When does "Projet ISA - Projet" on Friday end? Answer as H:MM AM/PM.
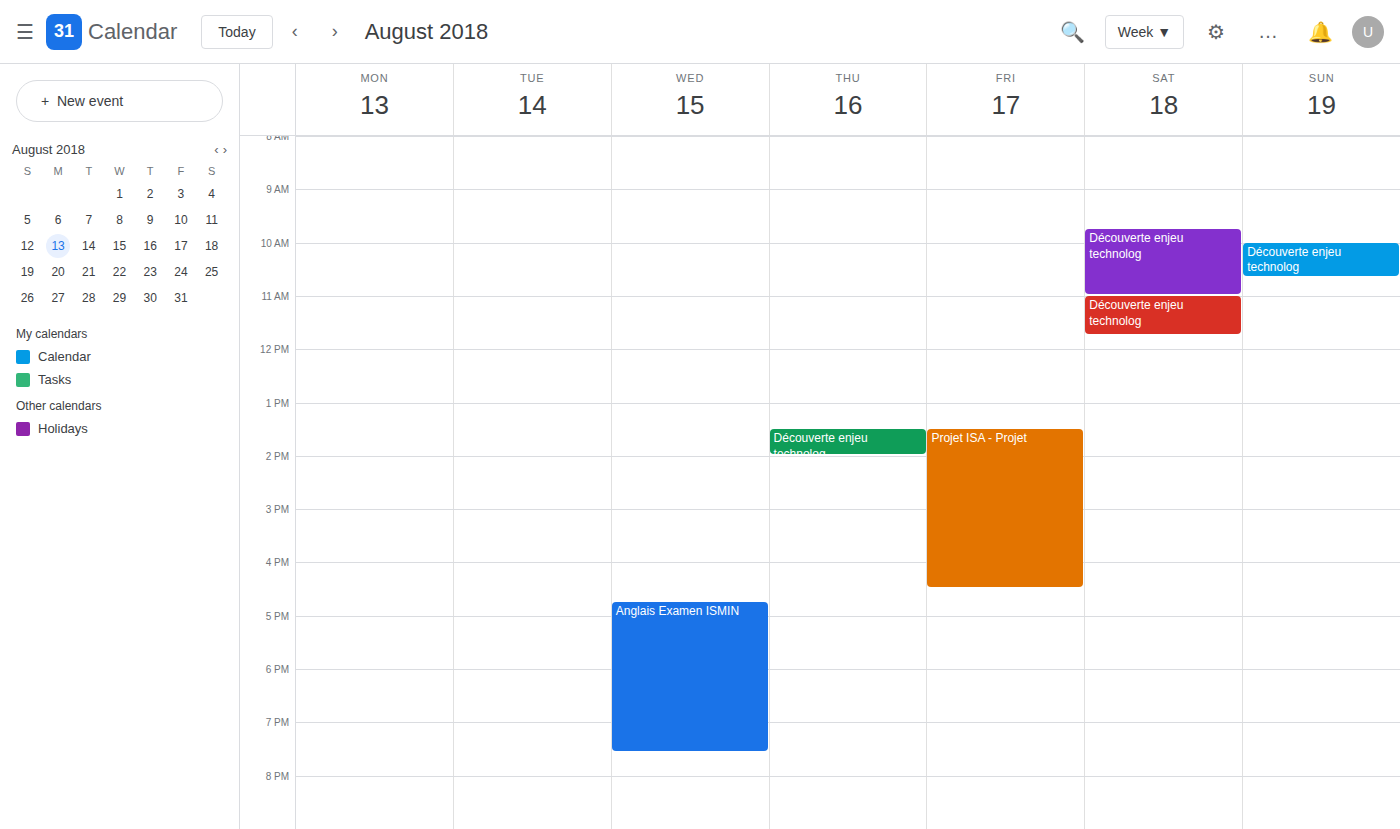
4:30 PM